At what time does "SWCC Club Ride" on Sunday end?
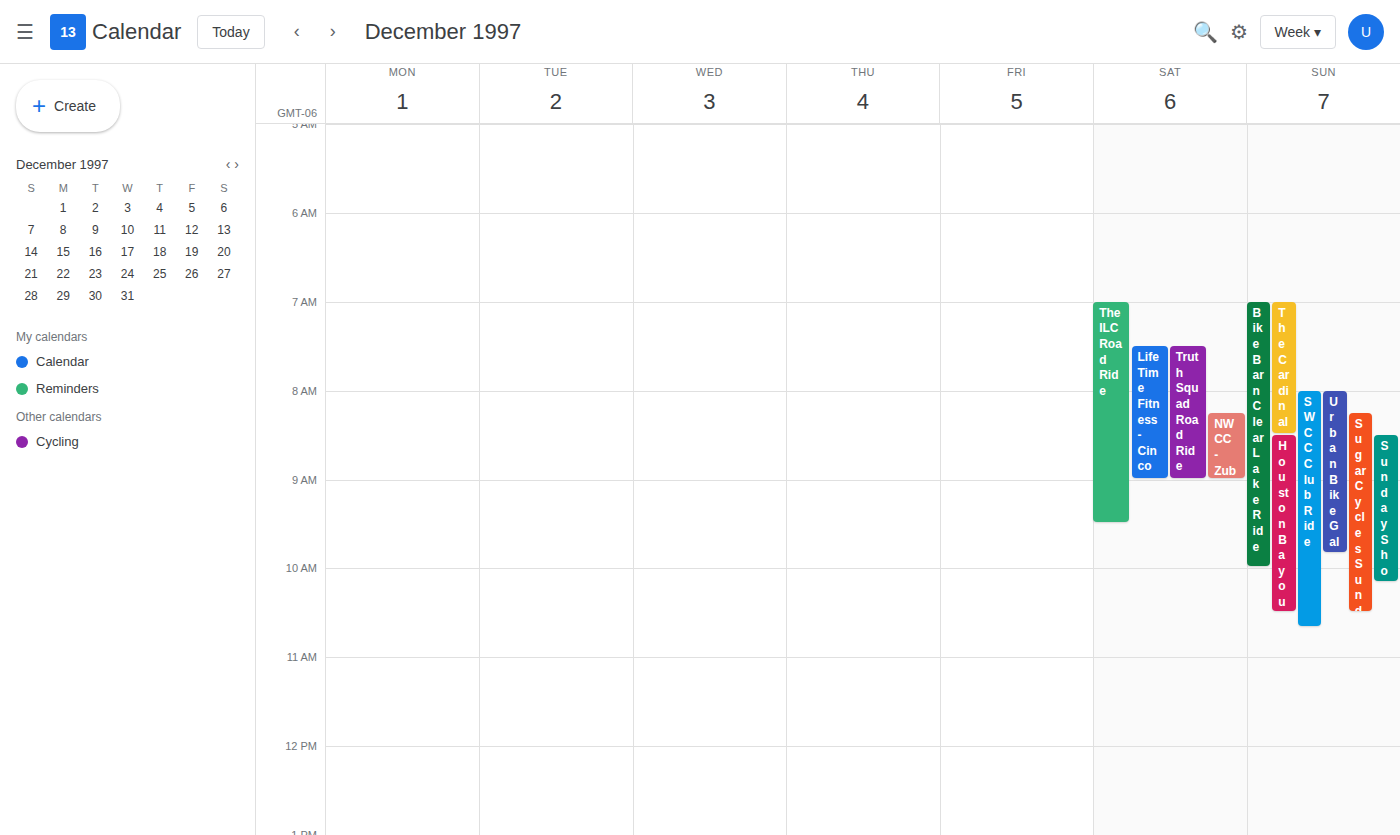
10:40 AM